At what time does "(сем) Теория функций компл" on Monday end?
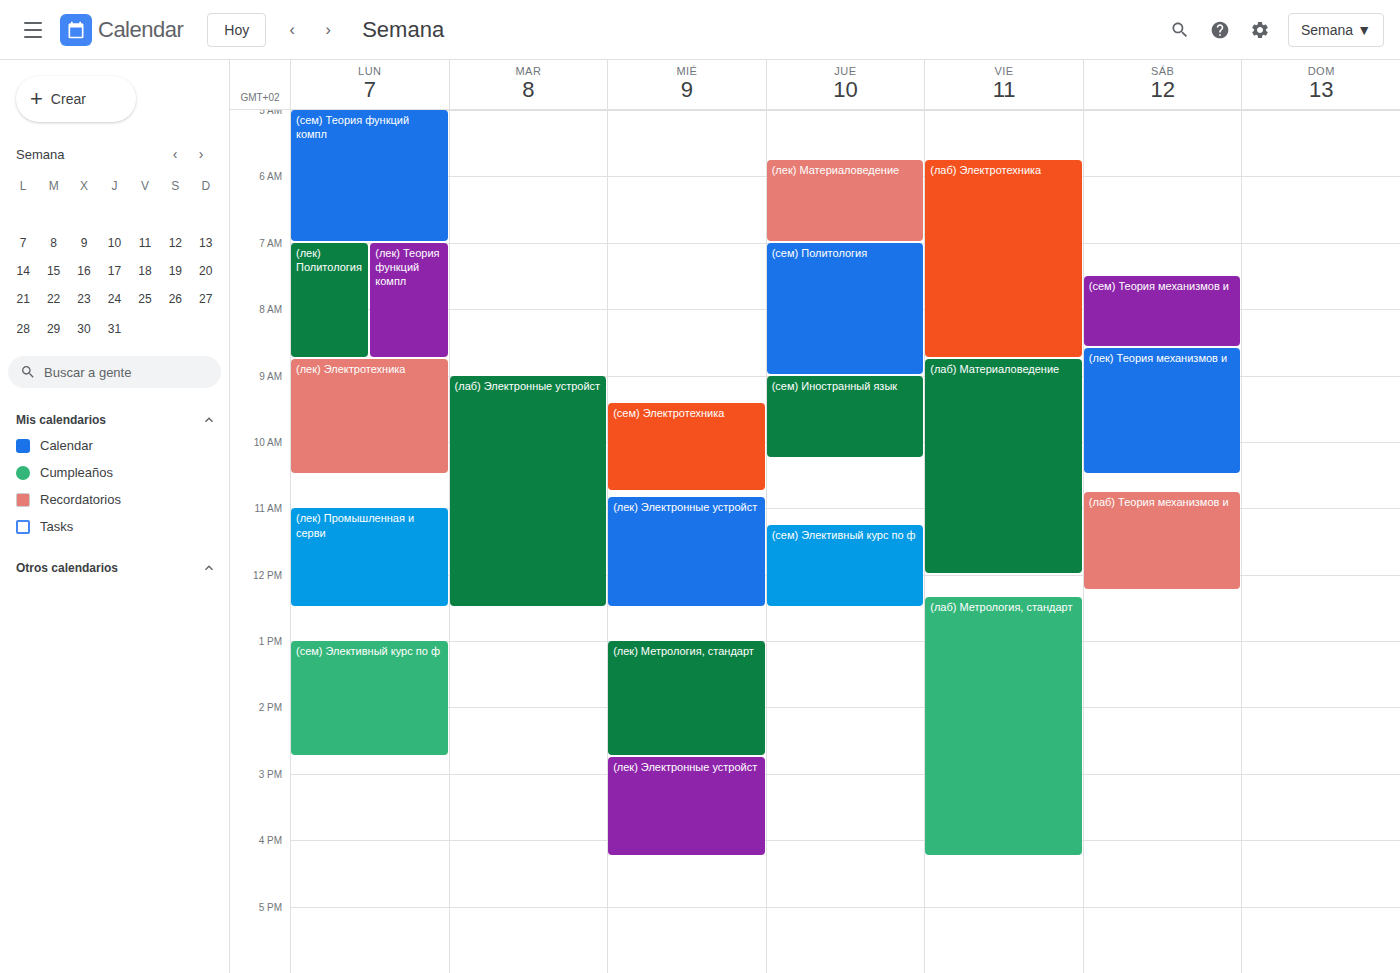
7:00 AM